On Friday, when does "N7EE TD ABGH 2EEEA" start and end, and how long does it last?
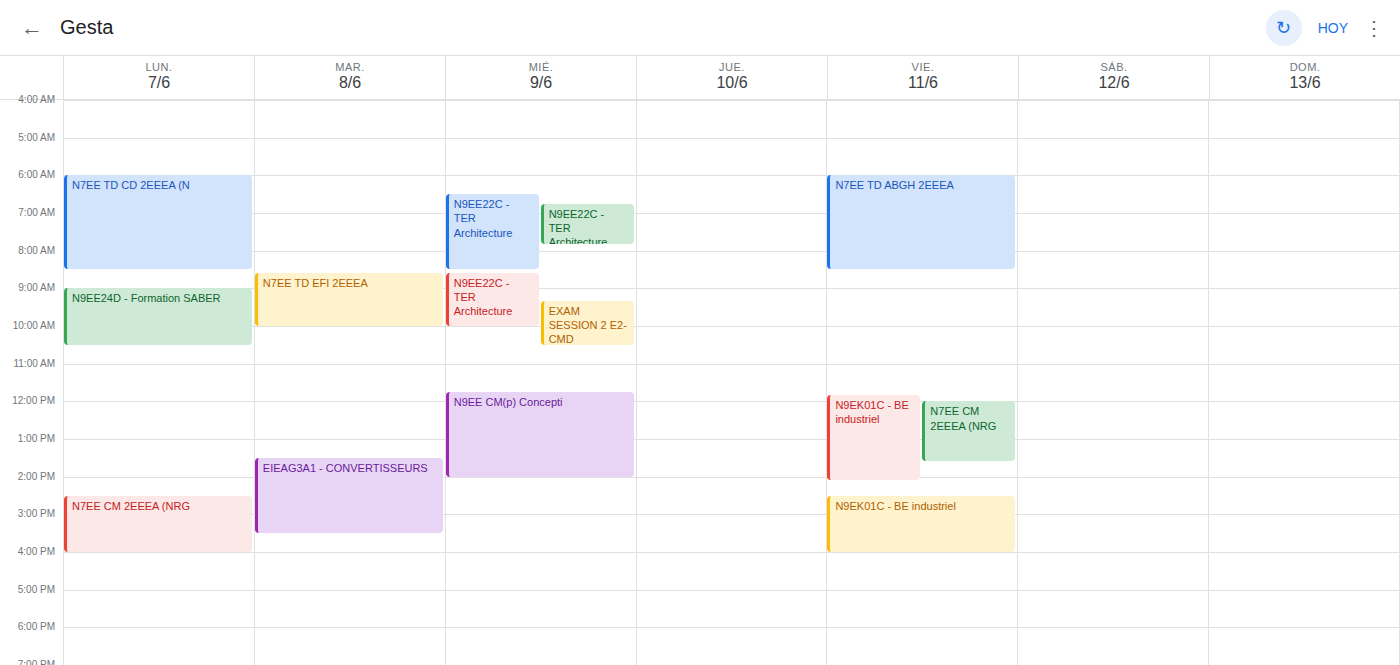
06:00 to 08:30, 2 hours 30 minutes